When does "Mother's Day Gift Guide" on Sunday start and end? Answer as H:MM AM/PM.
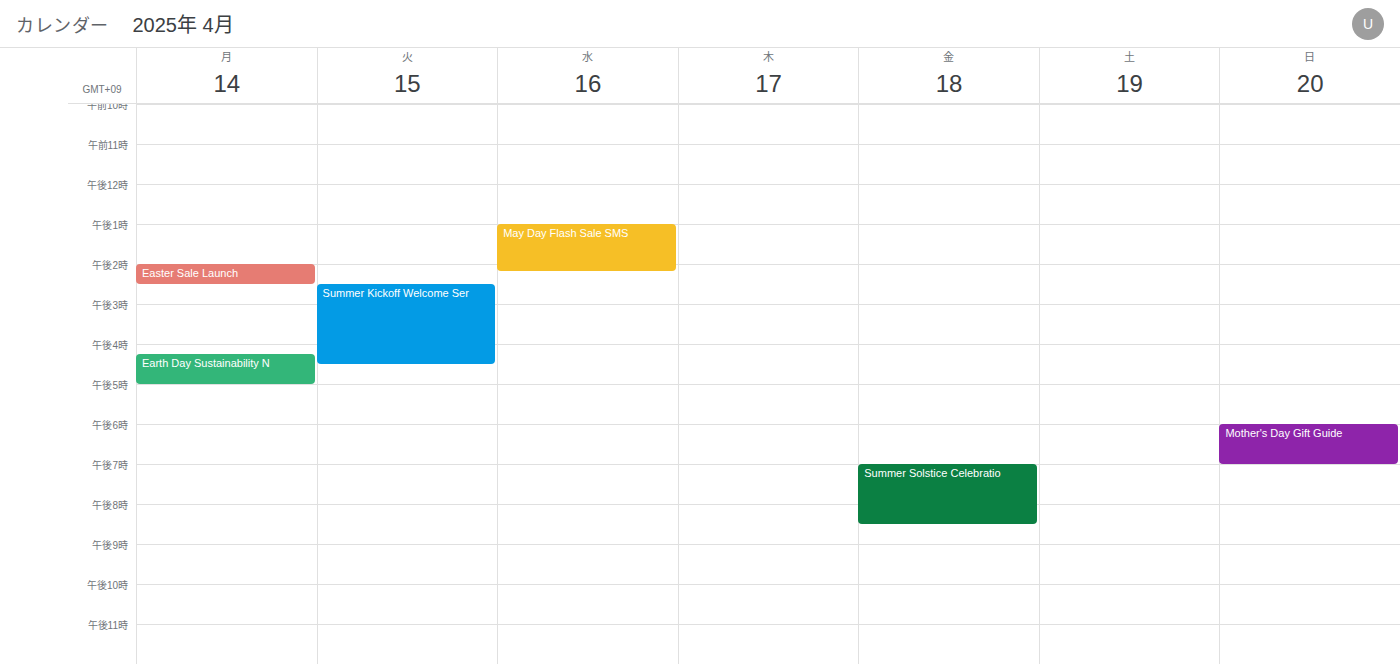
6:00 PM to 7:00 PM